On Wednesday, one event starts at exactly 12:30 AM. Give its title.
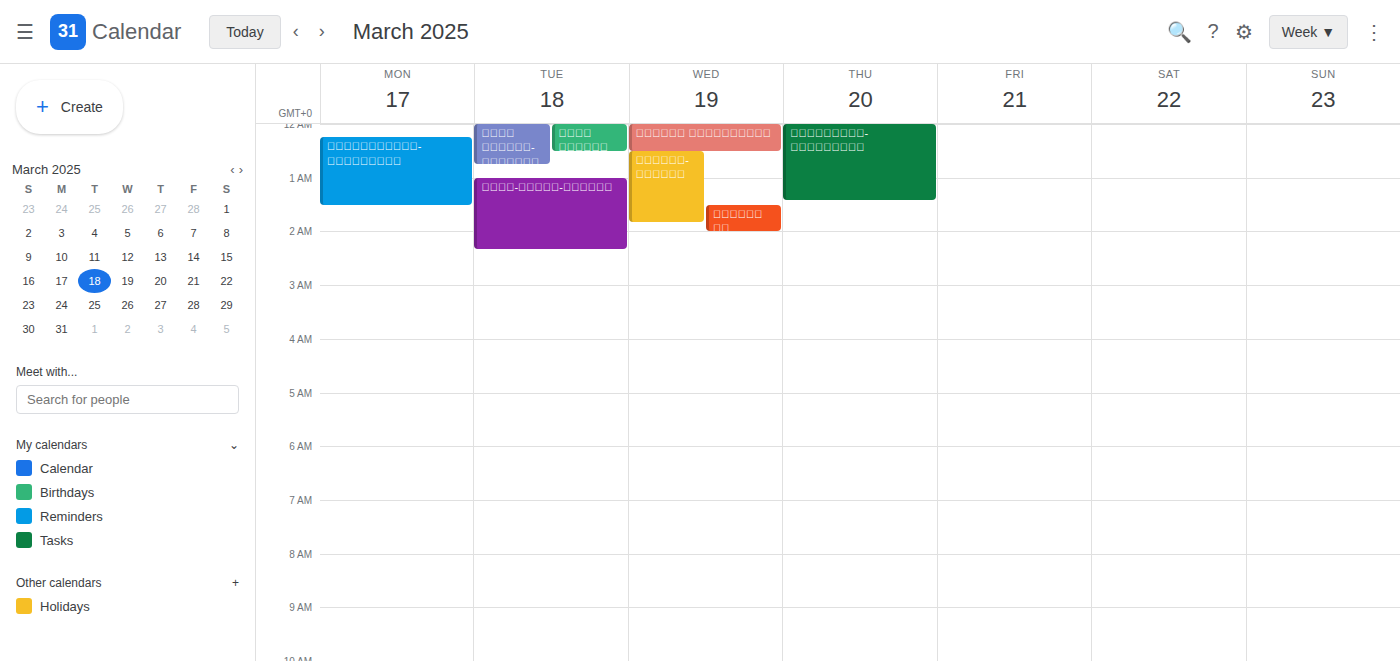
"प्रदोष-व्रतम्"